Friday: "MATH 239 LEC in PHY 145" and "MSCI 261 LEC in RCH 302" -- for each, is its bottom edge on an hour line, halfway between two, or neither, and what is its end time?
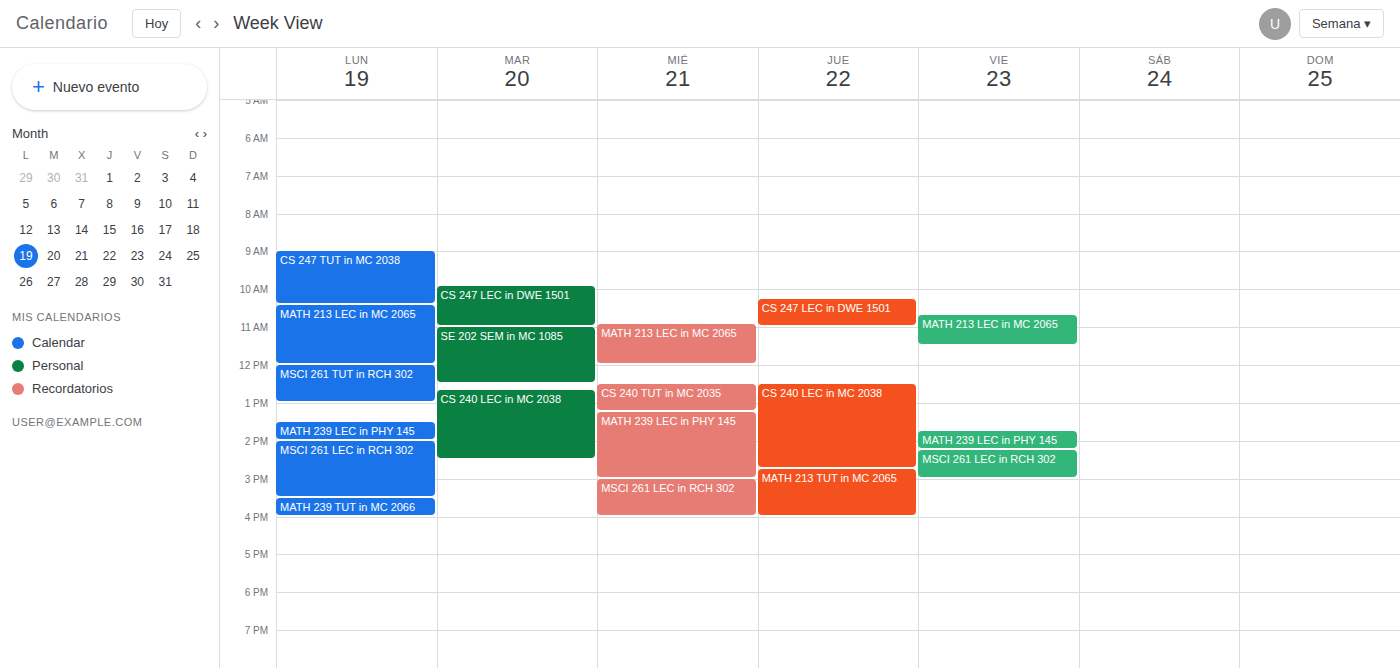
"MATH 239 LEC in PHY 145": 2:15 PM, neither: a quarter of the way from the 2 PM line to the 3 PM line. "MSCI 261 LEC in RCH 302": 3:00 PM, exactly on the 3 PM line.